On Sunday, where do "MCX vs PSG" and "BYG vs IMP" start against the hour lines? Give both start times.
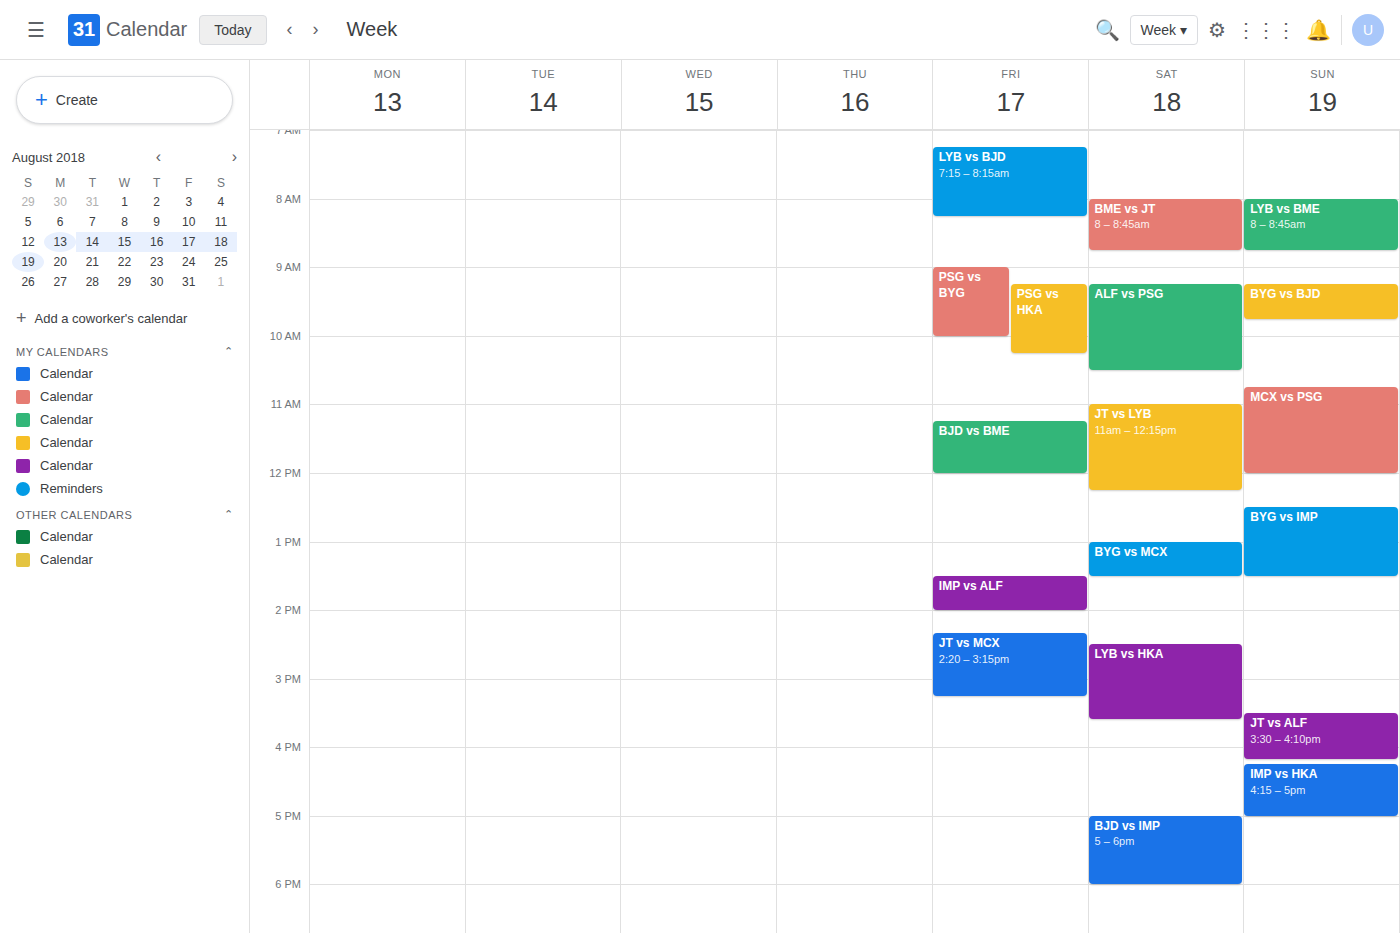
"MCX vs PSG": 10:45 AM, neither: three quarters of the way from the 10 AM line to the 11 AM line. "BYG vs IMP": 12:30 PM, halfway between the 12 PM and 1 PM lines.